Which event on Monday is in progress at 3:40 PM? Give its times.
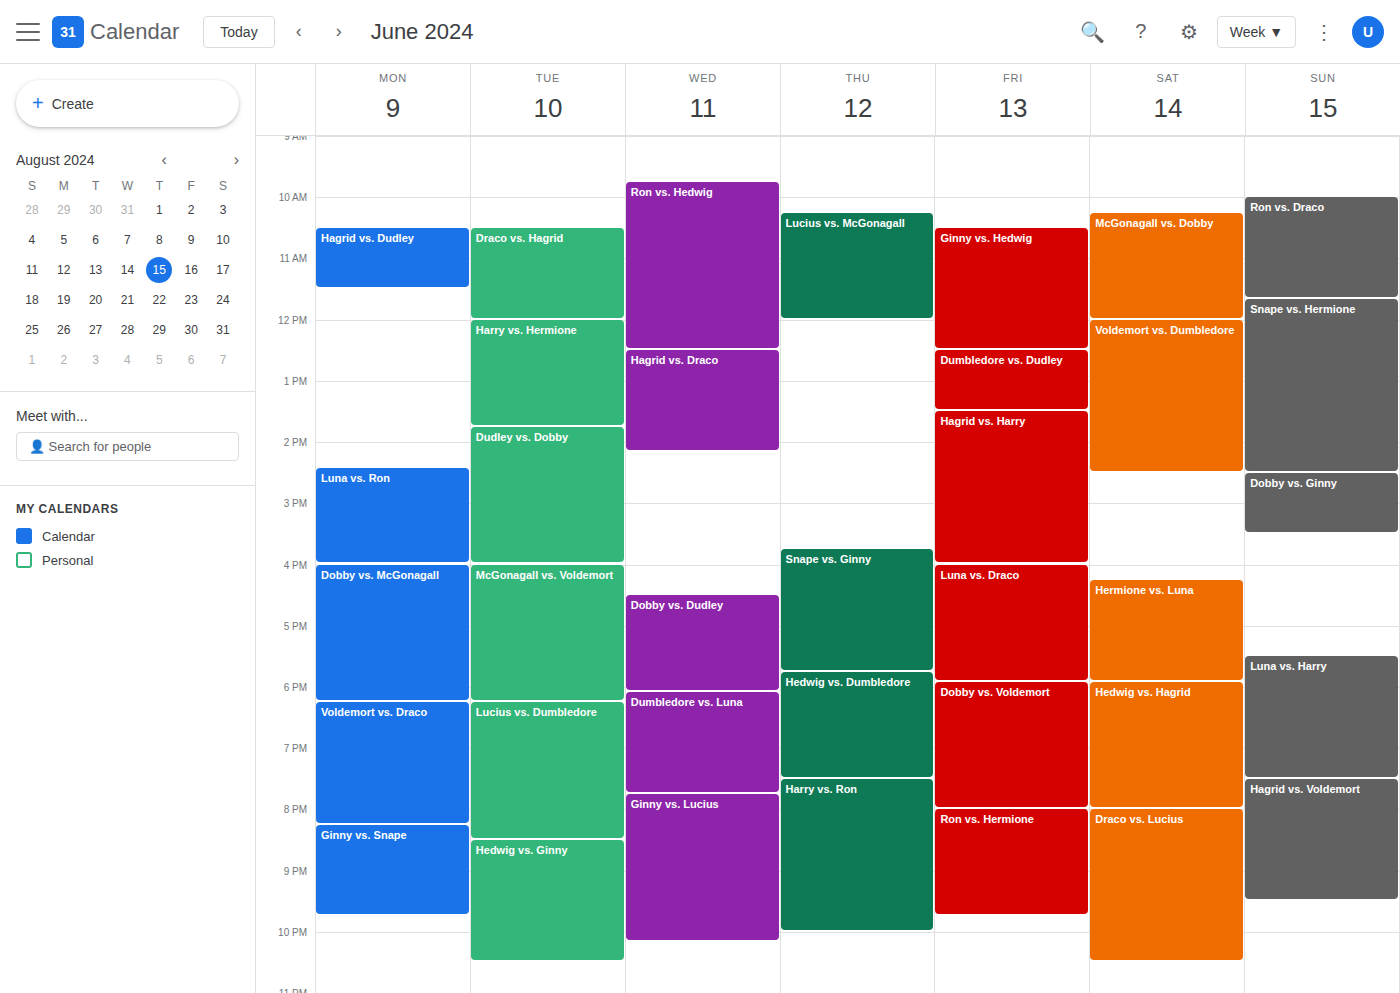
"Luna vs. Ron", 2:25 PM to 4:00 PM